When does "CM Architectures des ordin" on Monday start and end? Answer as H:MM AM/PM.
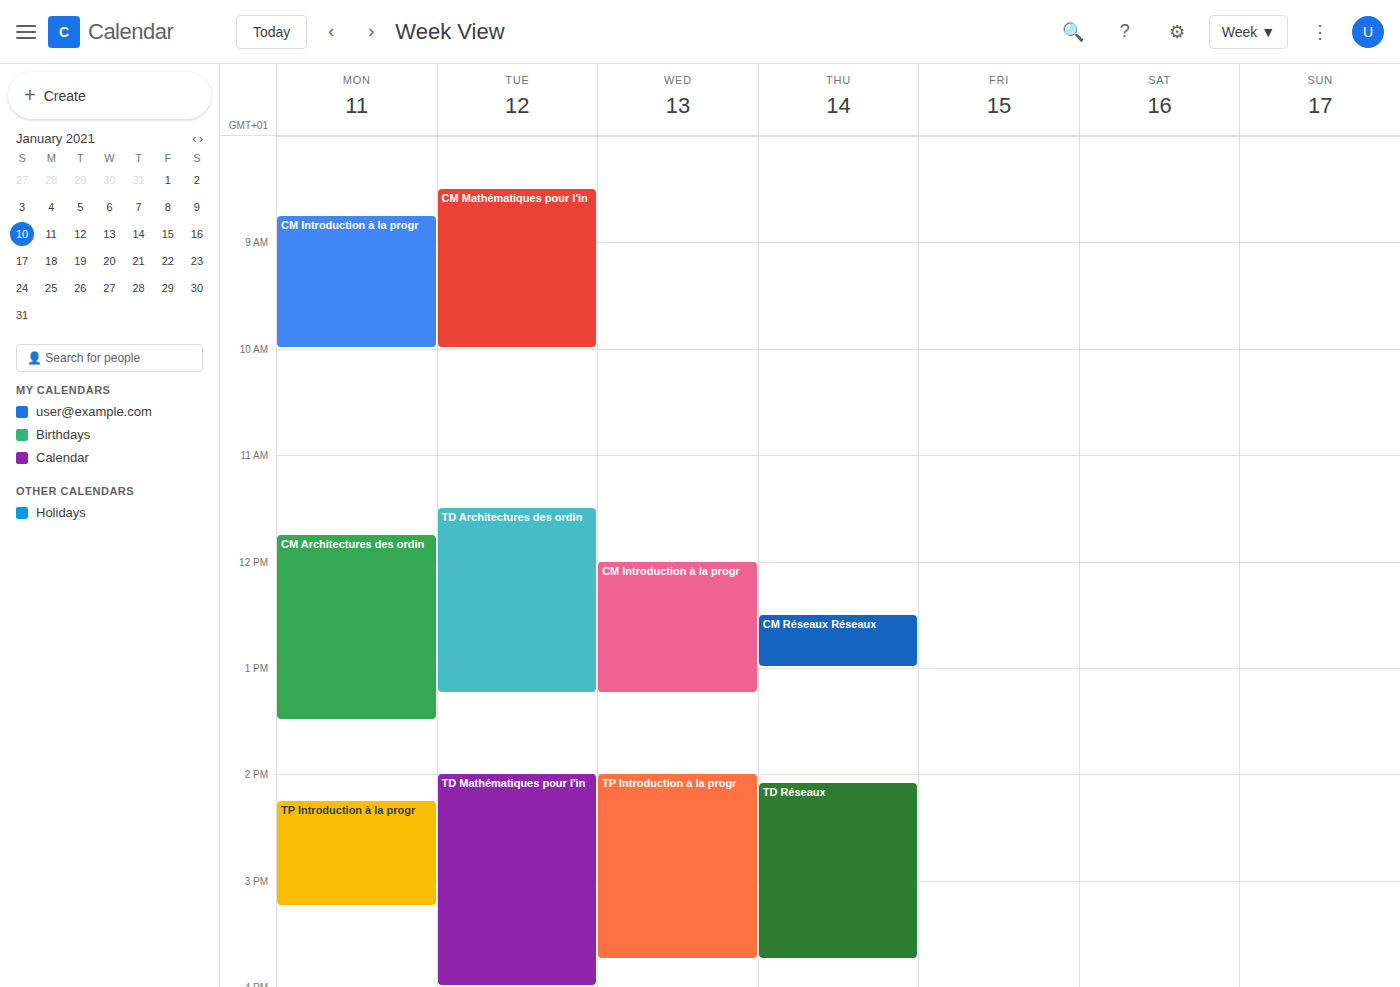
11:45 AM to 1:30 PM